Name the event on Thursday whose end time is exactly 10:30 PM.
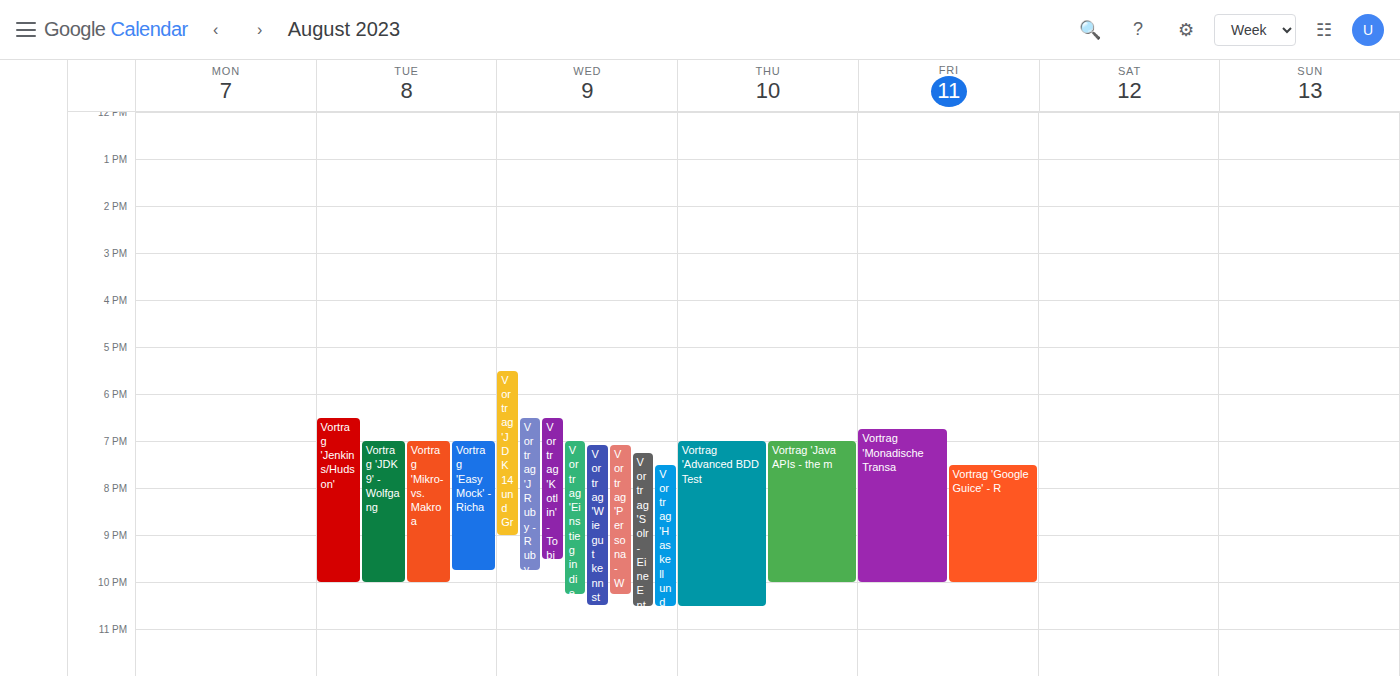
"Vortrag 'Advanced BDD Test"